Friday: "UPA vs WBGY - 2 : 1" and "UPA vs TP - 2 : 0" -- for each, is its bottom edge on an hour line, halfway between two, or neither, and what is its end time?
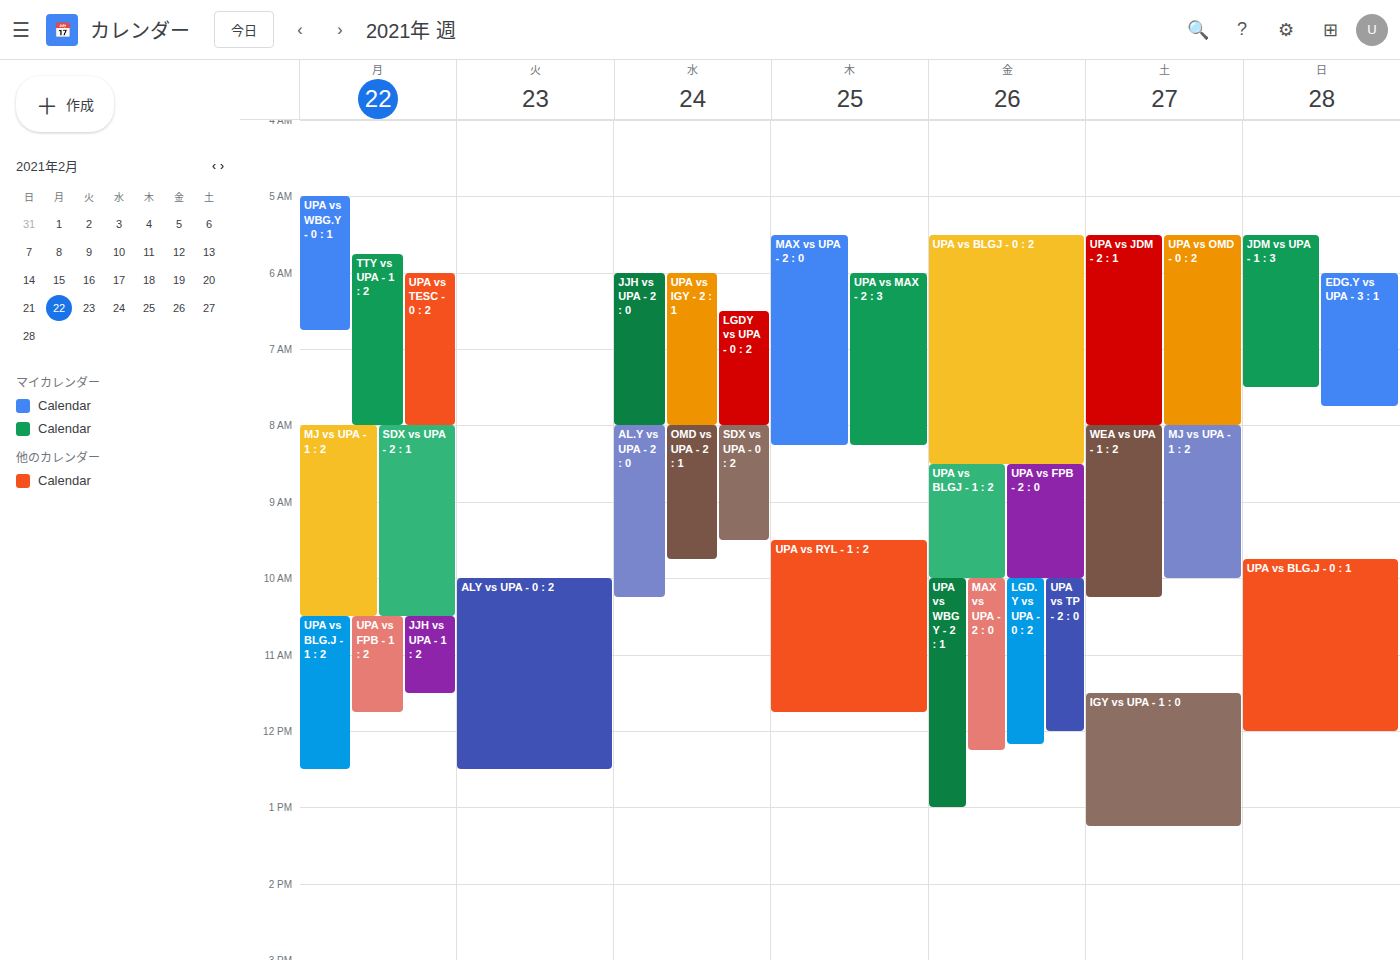
"UPA vs WBGY - 2 : 1": 1:00 PM, exactly on the 1 PM line. "UPA vs TP - 2 : 0": 12:00 PM, exactly on the 12 PM line.